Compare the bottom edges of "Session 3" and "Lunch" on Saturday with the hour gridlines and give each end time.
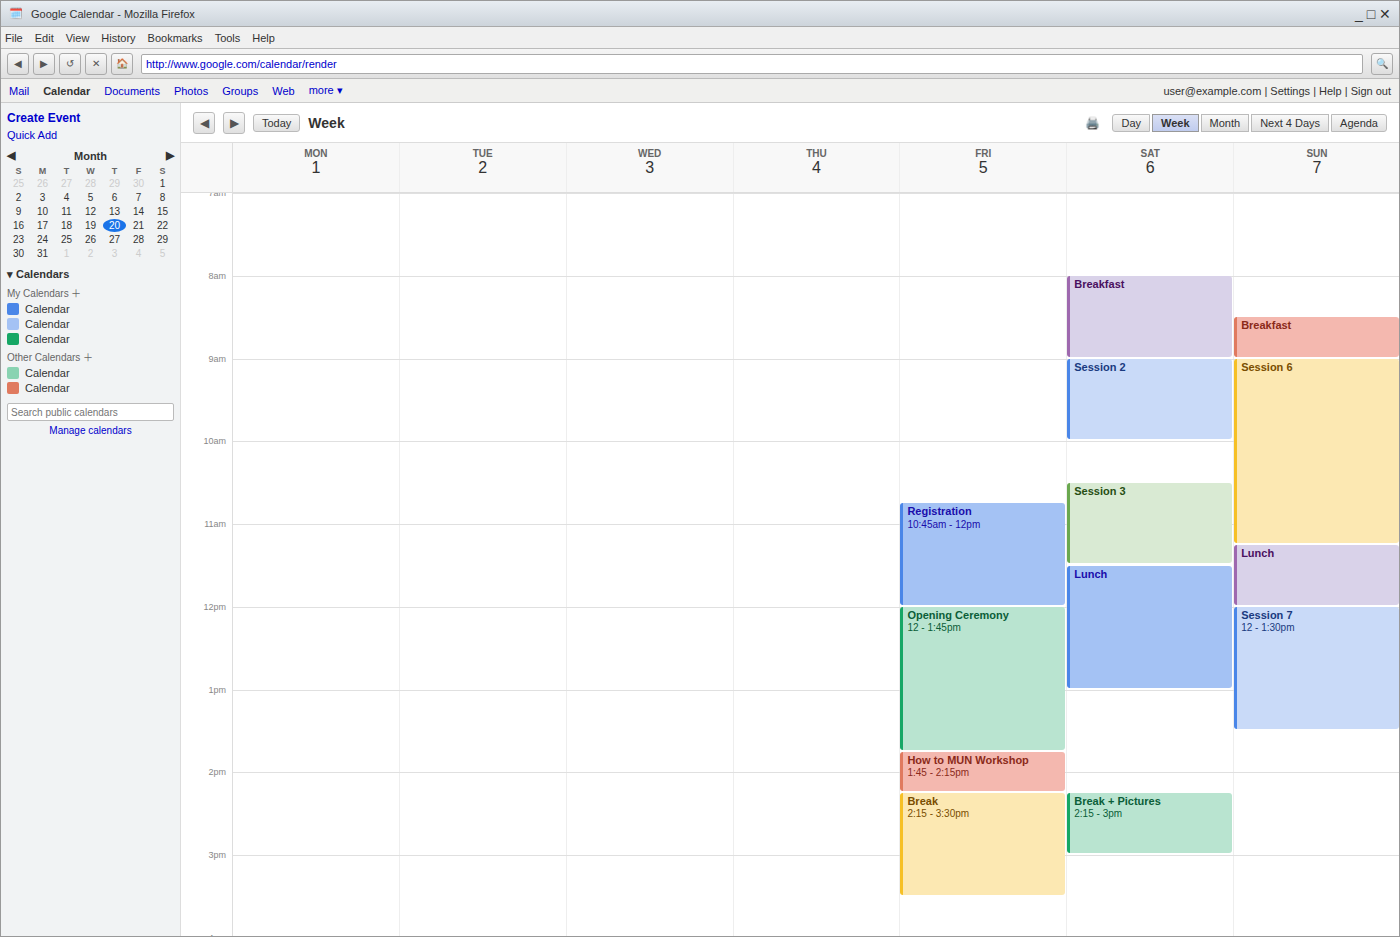
"Session 3": 11:30 AM, halfway between the 11 AM and 12 PM lines. "Lunch": 1:00 PM, exactly on the 1 PM line.